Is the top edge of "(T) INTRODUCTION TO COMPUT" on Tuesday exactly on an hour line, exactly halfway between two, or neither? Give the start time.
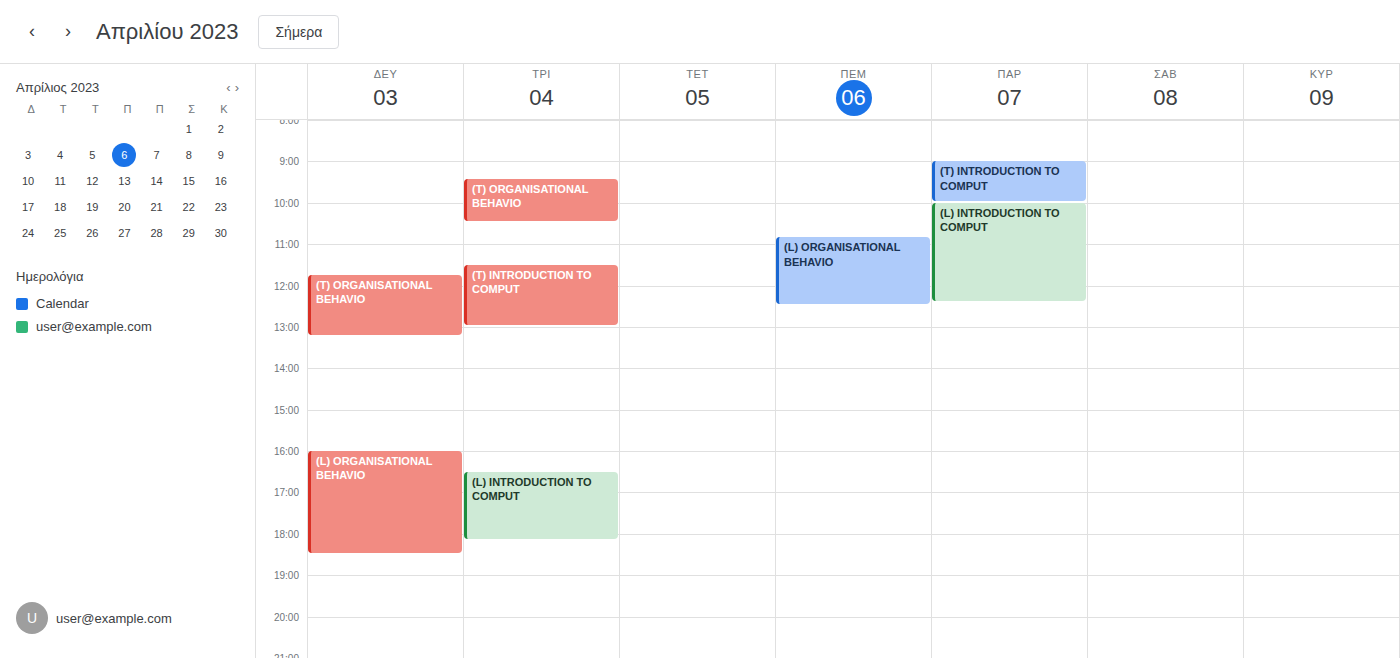
11:30 AM -- halfway between the 11 AM and 12 PM lines.